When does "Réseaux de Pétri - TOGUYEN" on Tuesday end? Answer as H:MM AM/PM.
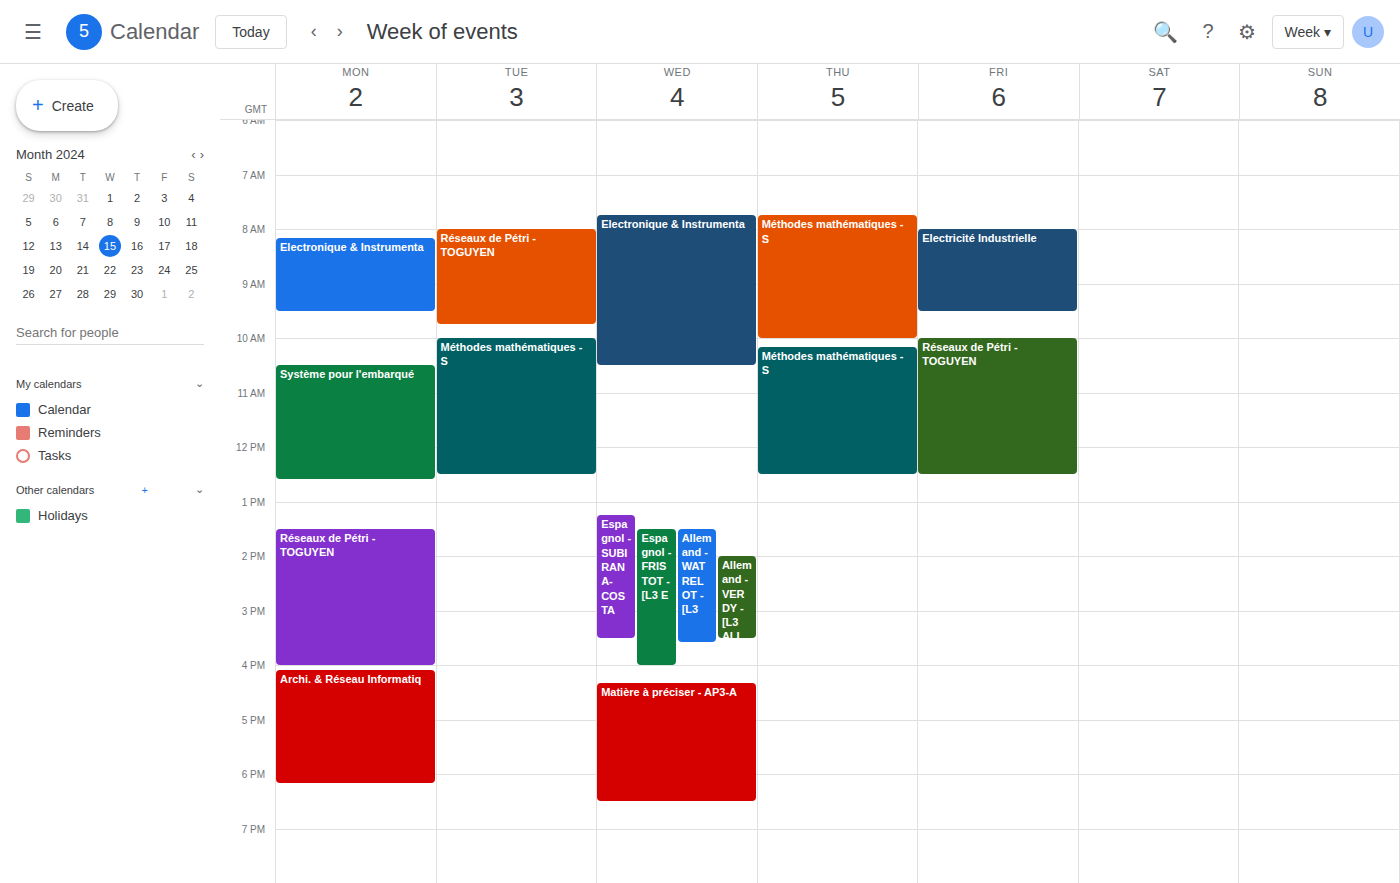
9:45 AM